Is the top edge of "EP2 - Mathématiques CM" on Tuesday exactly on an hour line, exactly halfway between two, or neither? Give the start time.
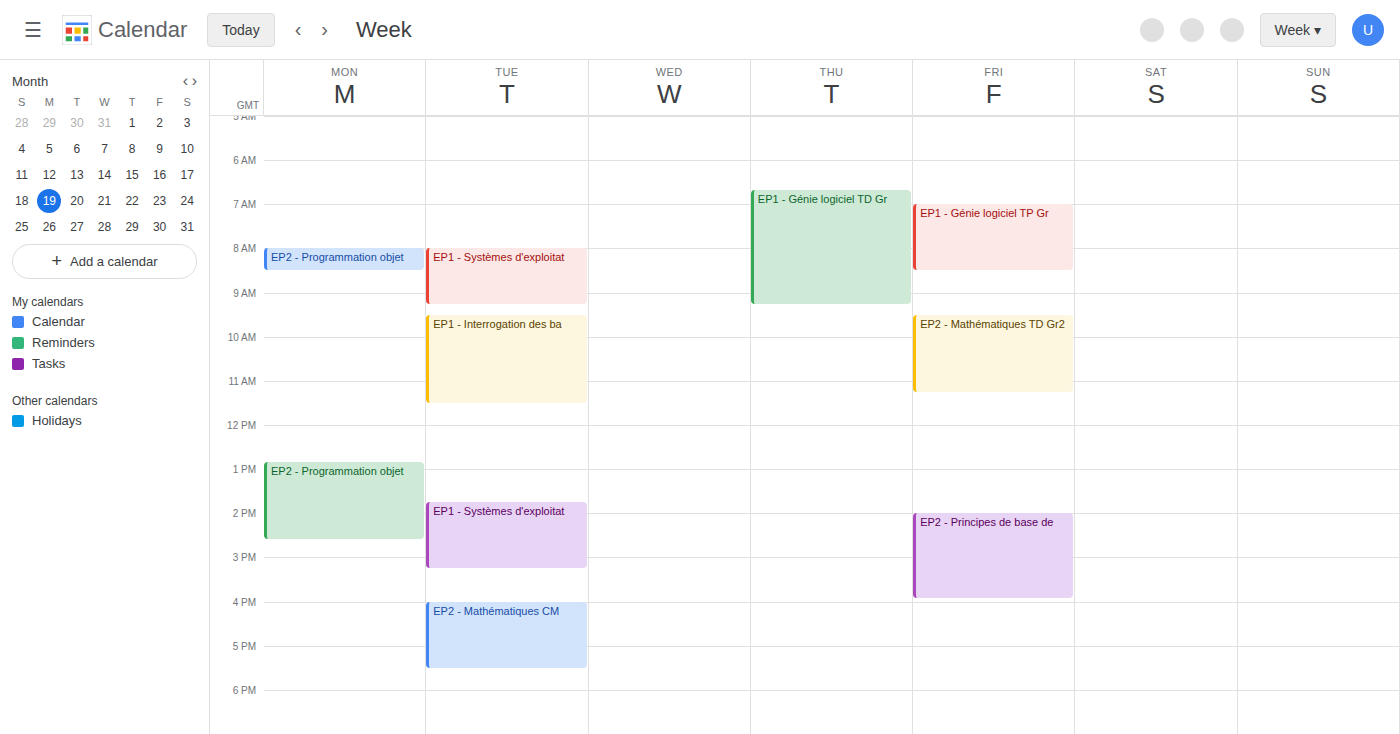
4:00 PM -- exactly on the 4 PM line.